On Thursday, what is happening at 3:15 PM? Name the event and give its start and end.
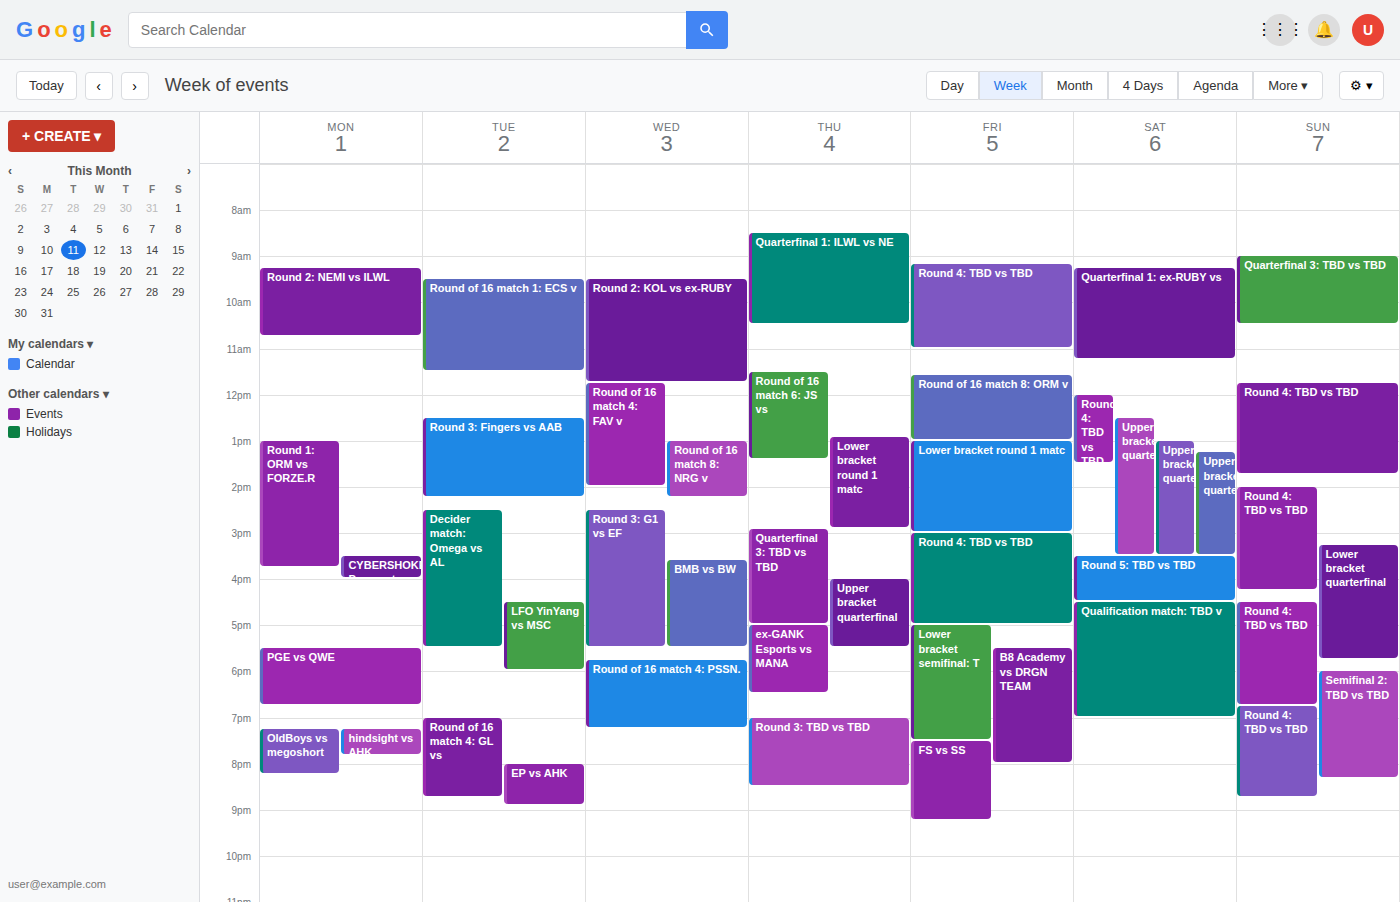
"Quarterfinal 3: TBD vs TBD", 2:55 PM to 5:00 PM